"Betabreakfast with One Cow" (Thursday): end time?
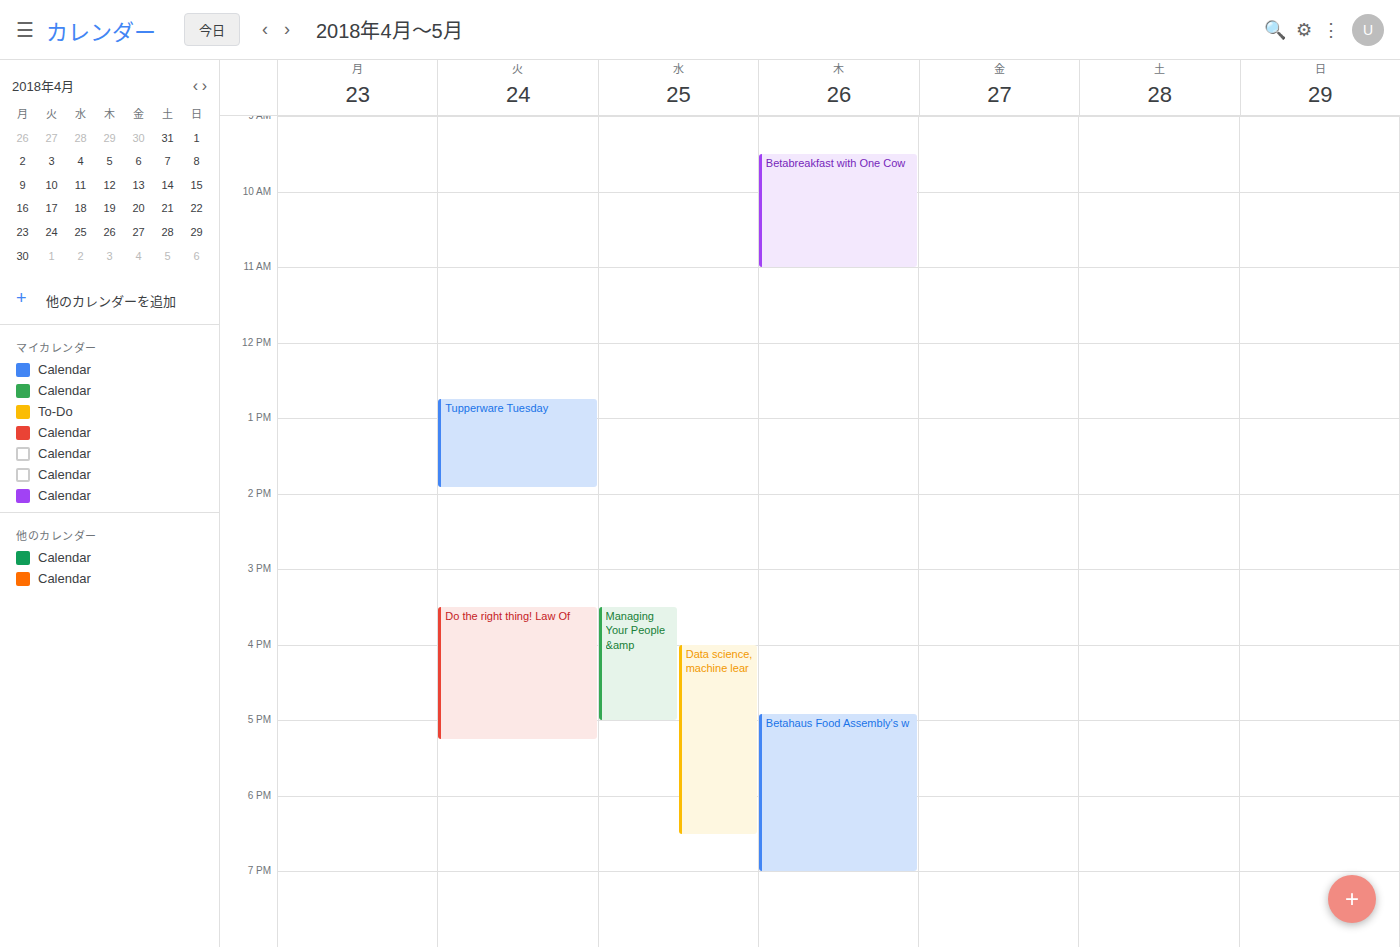
11:00